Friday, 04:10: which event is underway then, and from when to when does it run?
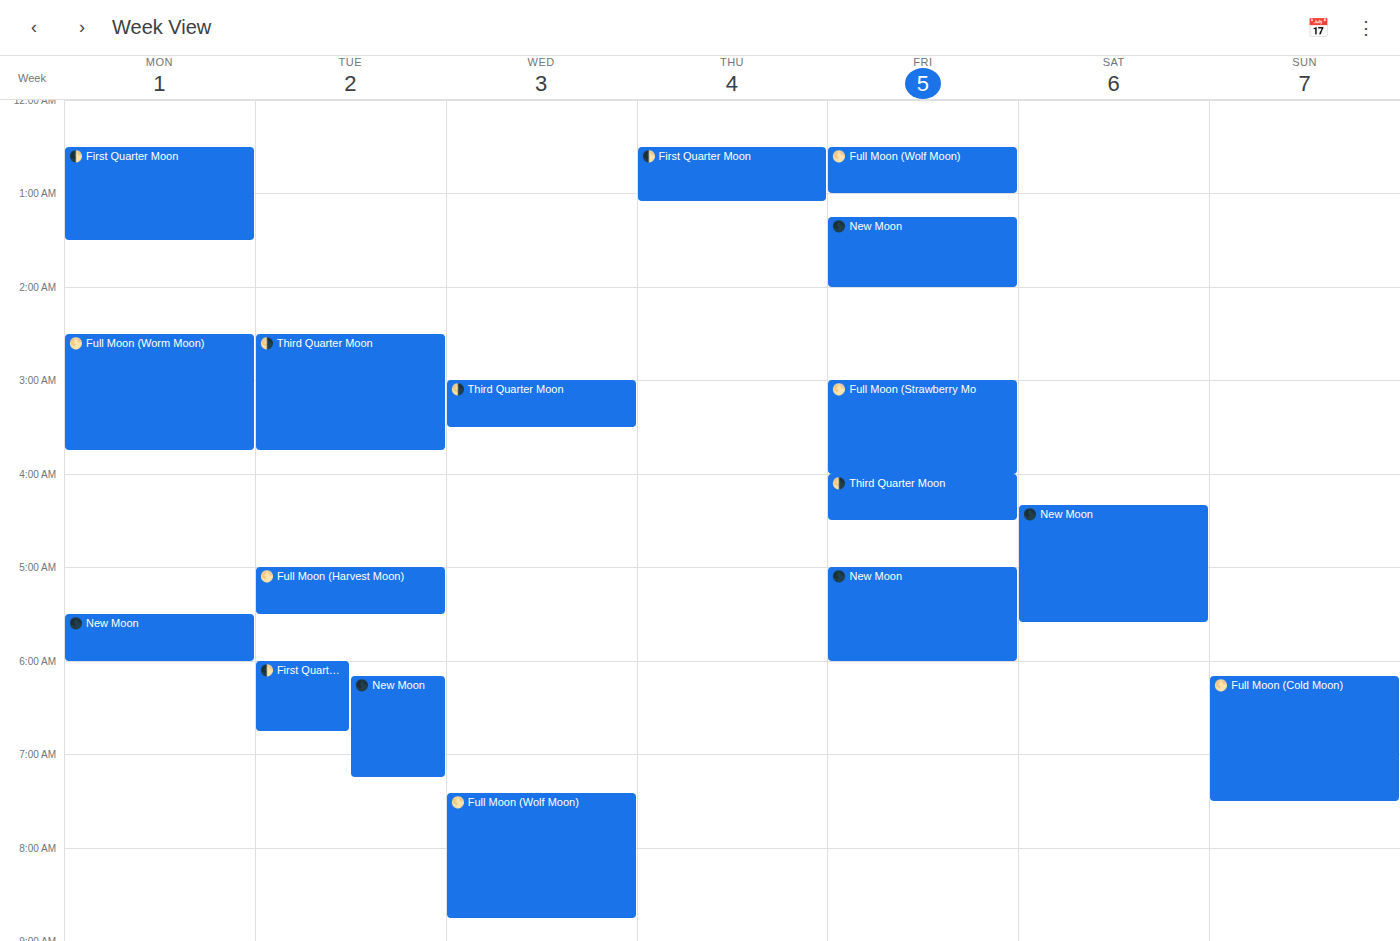
"🌗 Third Quarter Moon", 04:00 to 04:30